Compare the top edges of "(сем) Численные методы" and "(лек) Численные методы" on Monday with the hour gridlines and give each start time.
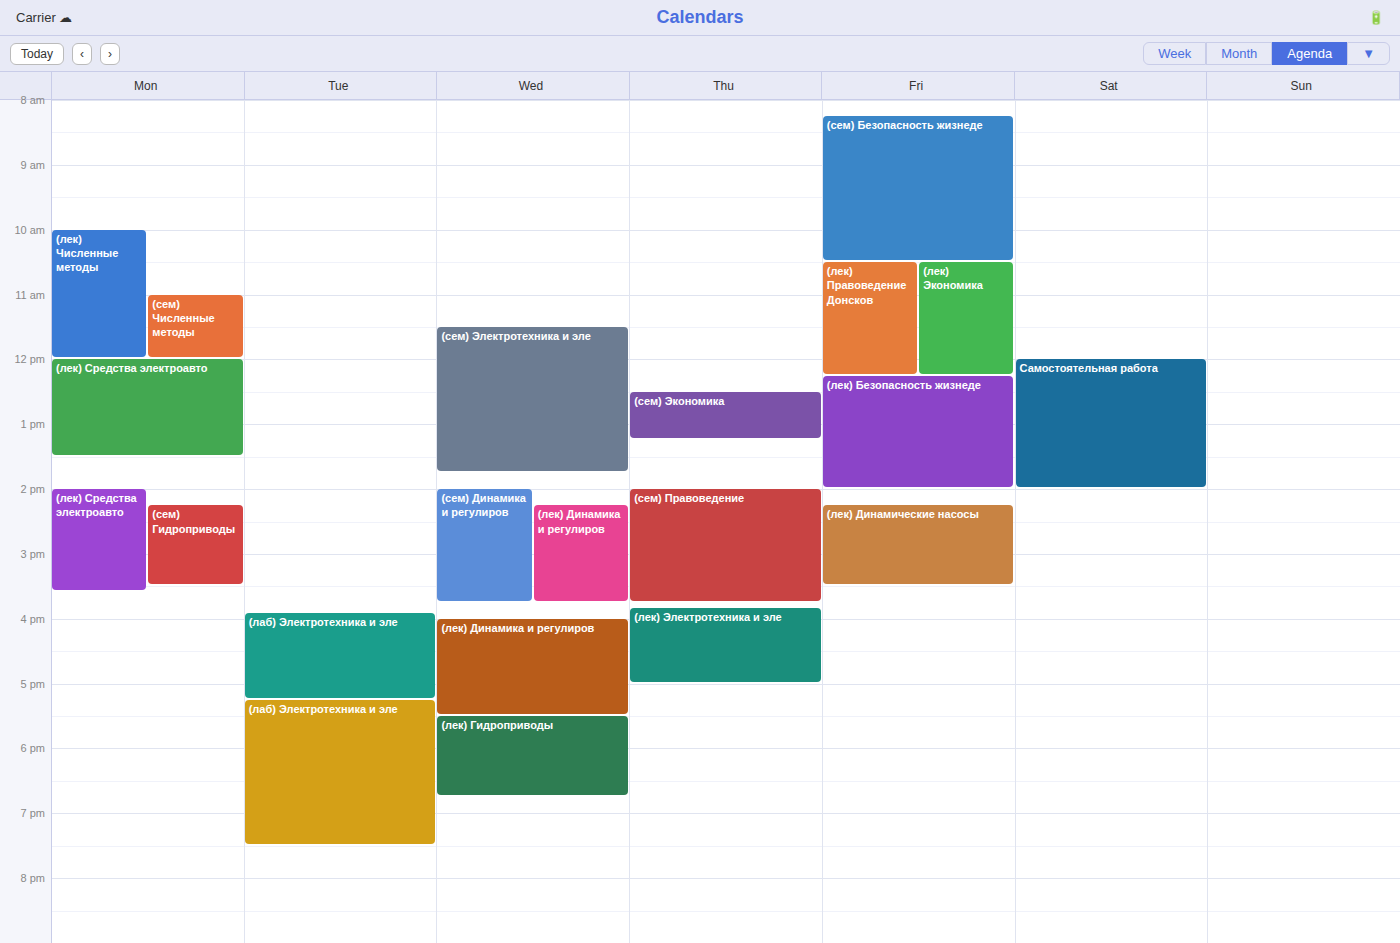
"(сем) Численные методы": 11:00 AM, exactly on the 11 AM line. "(лек) Численные методы": 10:00 AM, exactly on the 10 AM line.